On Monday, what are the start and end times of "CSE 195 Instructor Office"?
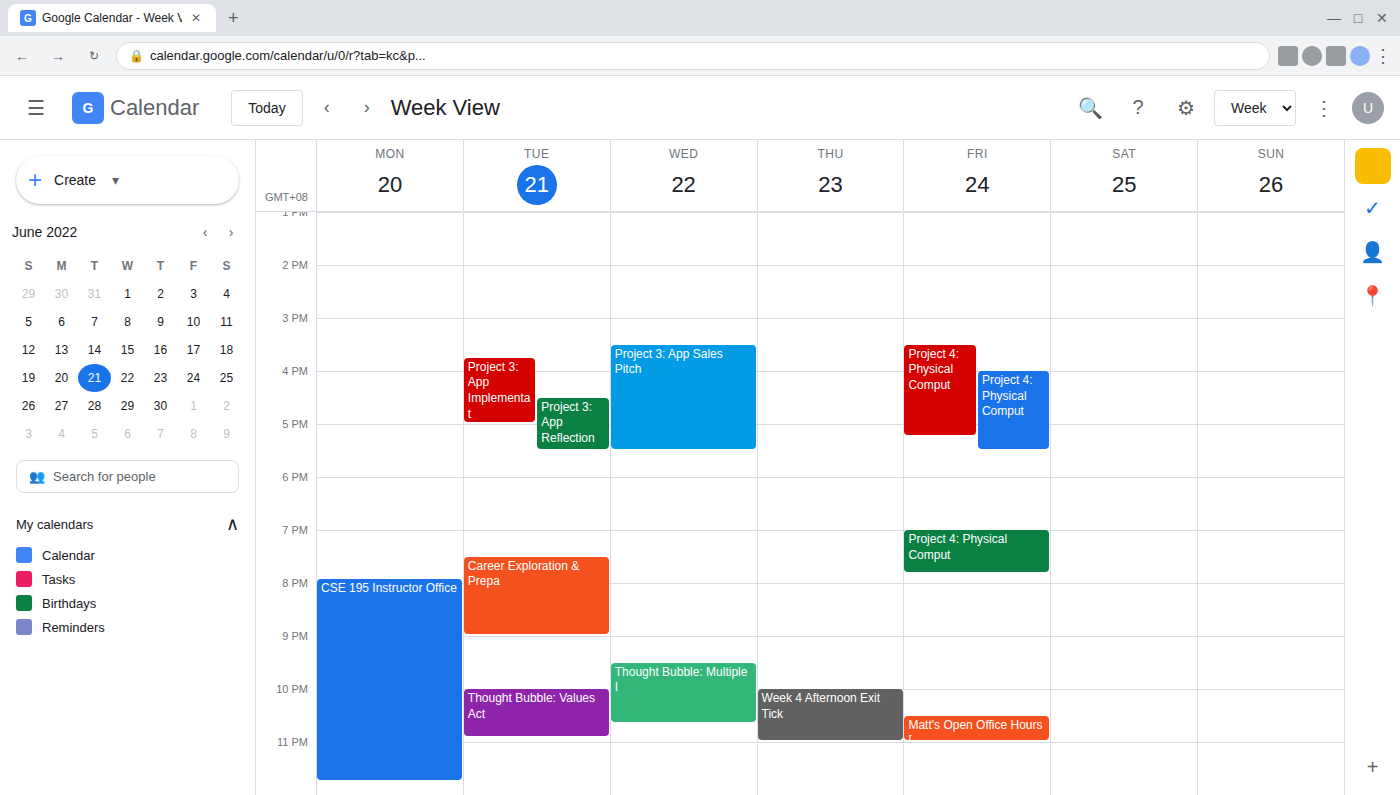
7:55 PM to 11:45 PM